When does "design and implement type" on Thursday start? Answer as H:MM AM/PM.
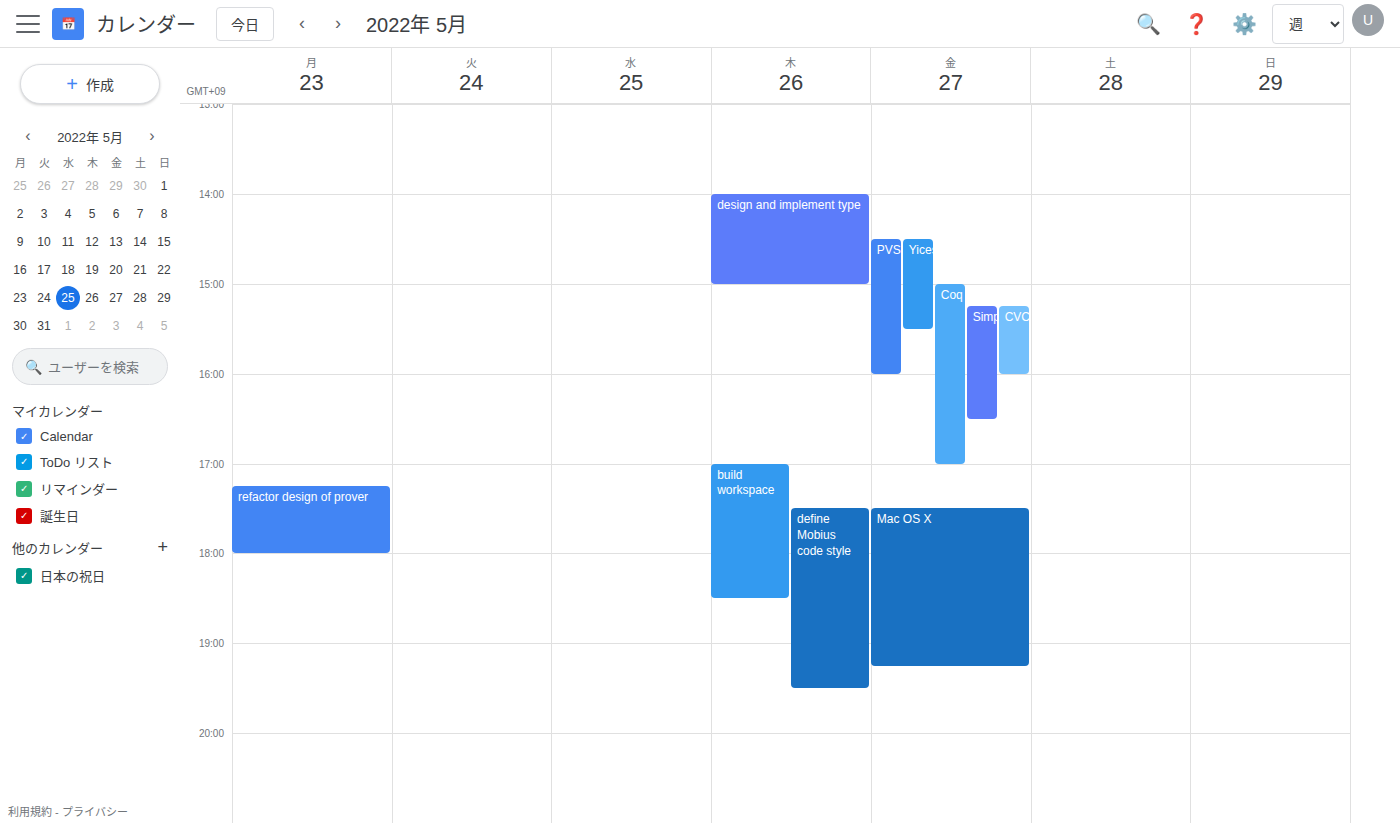
2:00 PM